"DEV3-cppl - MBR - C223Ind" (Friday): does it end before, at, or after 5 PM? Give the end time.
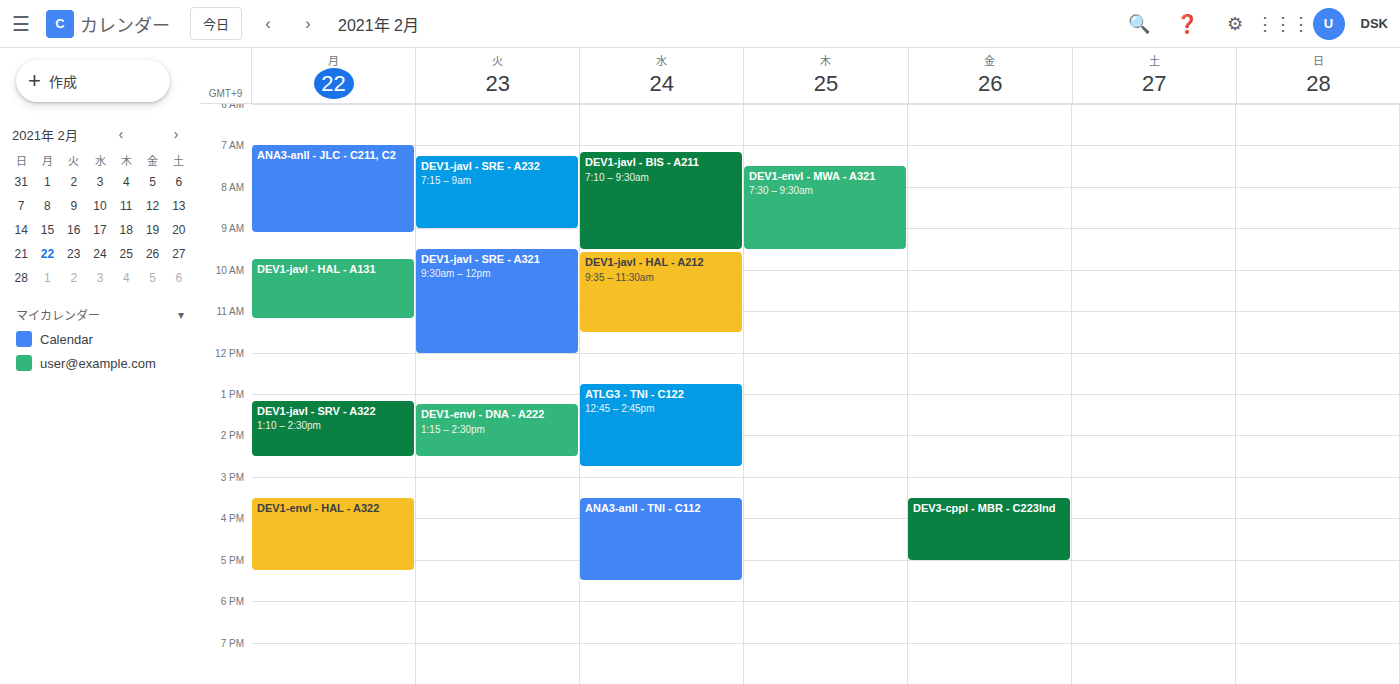
5:00 PM -- exactly at 5 PM, on the 5 PM line.